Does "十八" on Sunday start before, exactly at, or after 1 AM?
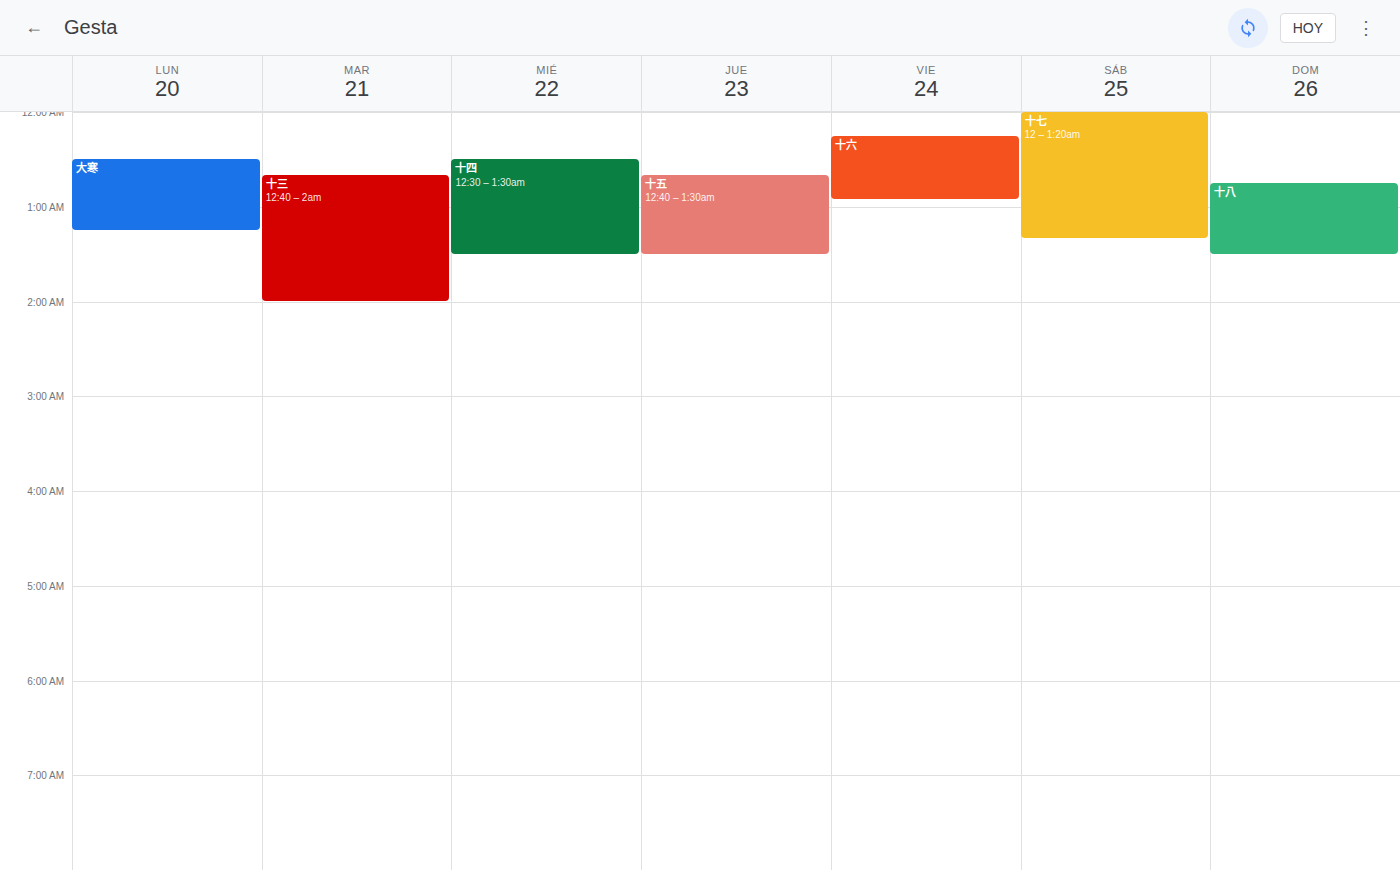
12:45 AM -- before 1 AM, 15 minutes above the 1 AM line.